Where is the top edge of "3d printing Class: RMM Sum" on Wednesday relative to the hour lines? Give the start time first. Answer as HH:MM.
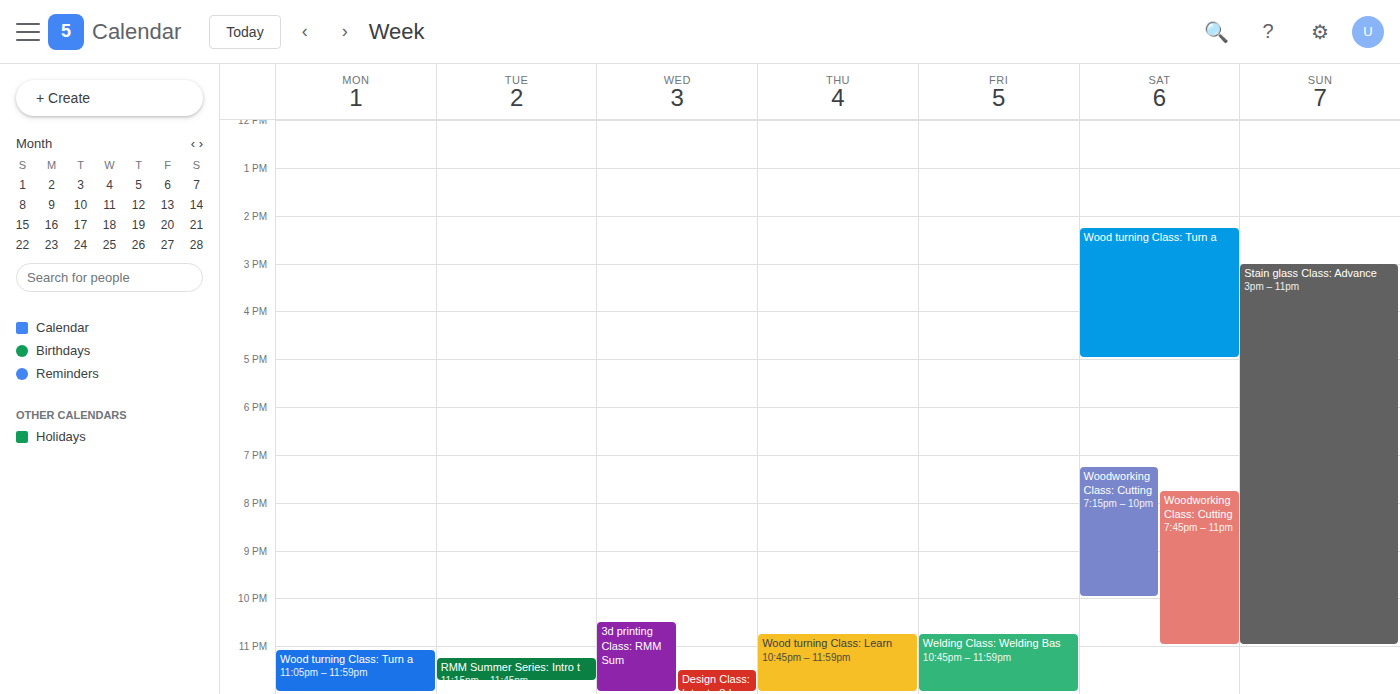
22:30 -- halfway between the 22:00 and 23:00 lines.